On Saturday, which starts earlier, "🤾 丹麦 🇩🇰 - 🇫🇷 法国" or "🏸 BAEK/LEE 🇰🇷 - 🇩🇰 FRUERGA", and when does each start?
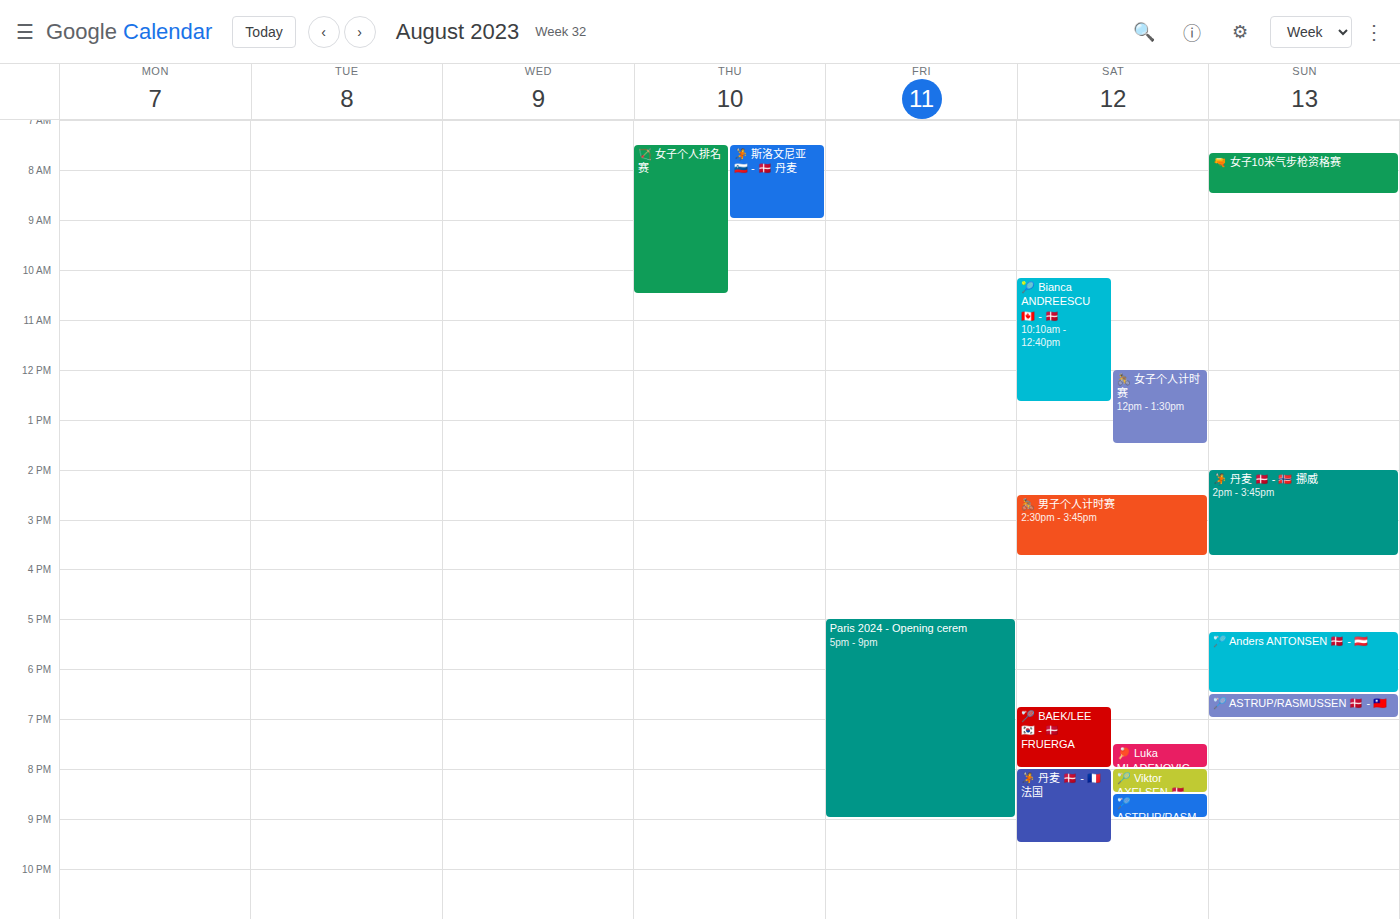
"🏸 BAEK/LEE 🇰🇷 - 🇩🇰 FRUERGA" 6:45 PM; "🤾 丹麦 🇩🇰 - 🇫🇷 法国" 8:00 PM.